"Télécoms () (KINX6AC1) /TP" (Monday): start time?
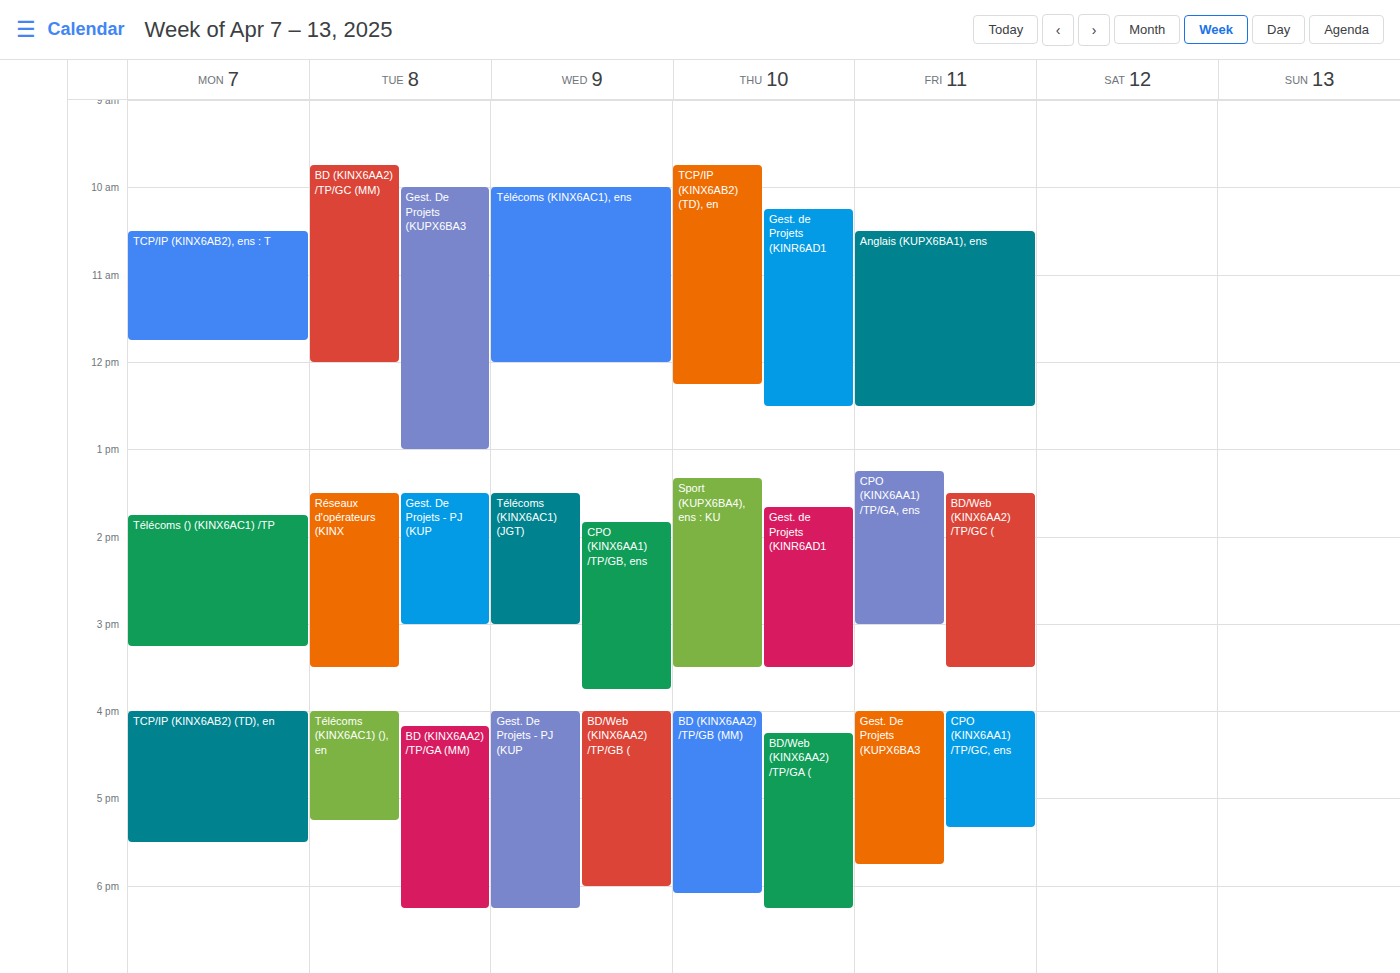
13:45